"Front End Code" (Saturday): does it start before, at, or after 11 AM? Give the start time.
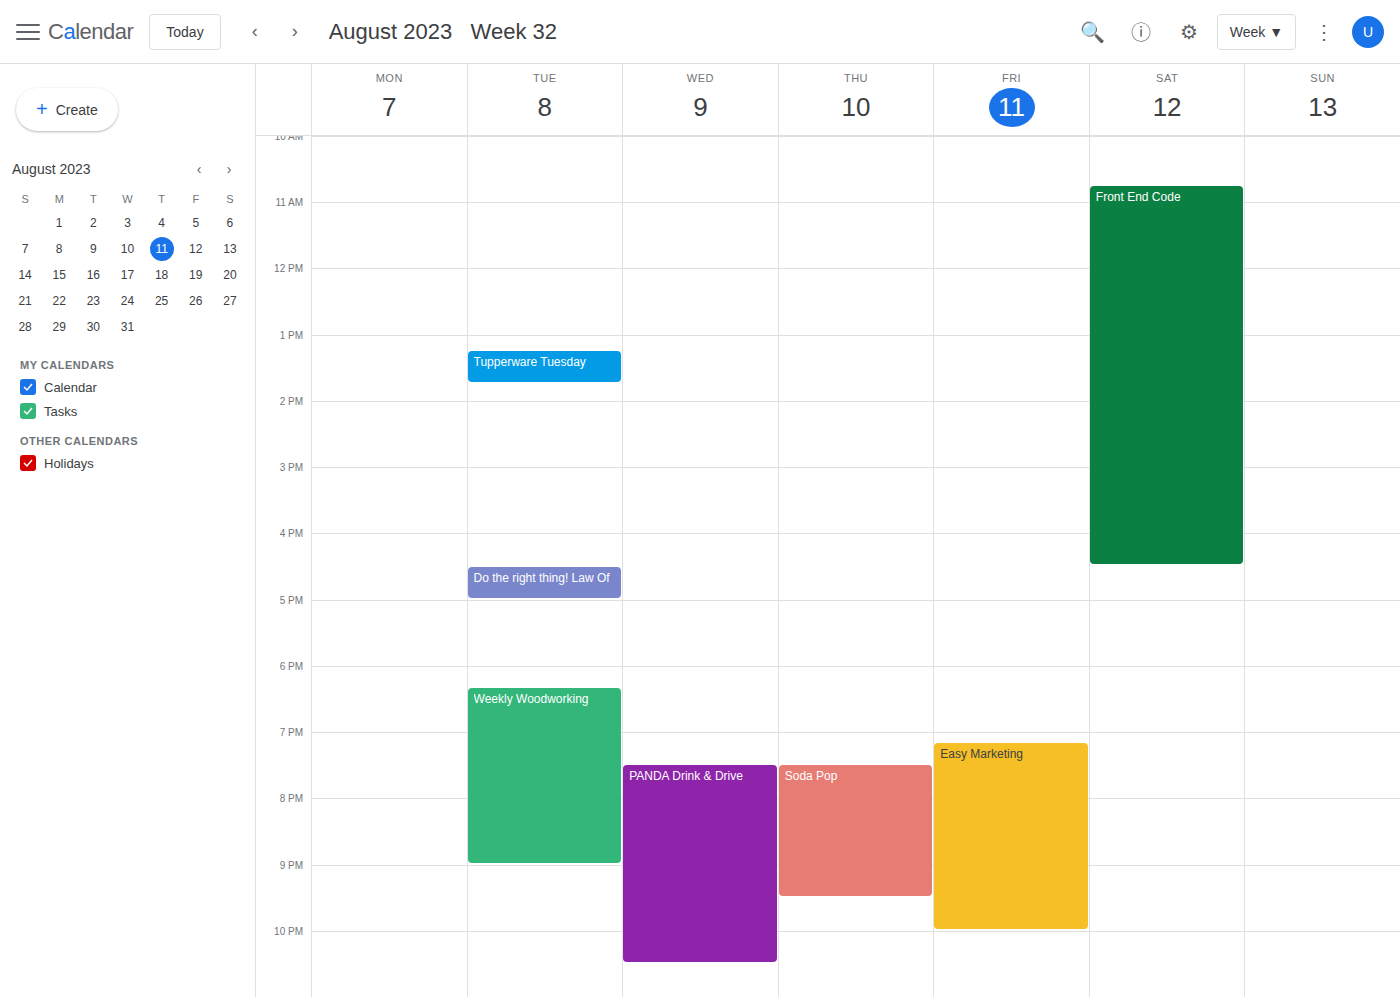
10:45 AM -- before 11 AM, 15 minutes above the 11 AM line.